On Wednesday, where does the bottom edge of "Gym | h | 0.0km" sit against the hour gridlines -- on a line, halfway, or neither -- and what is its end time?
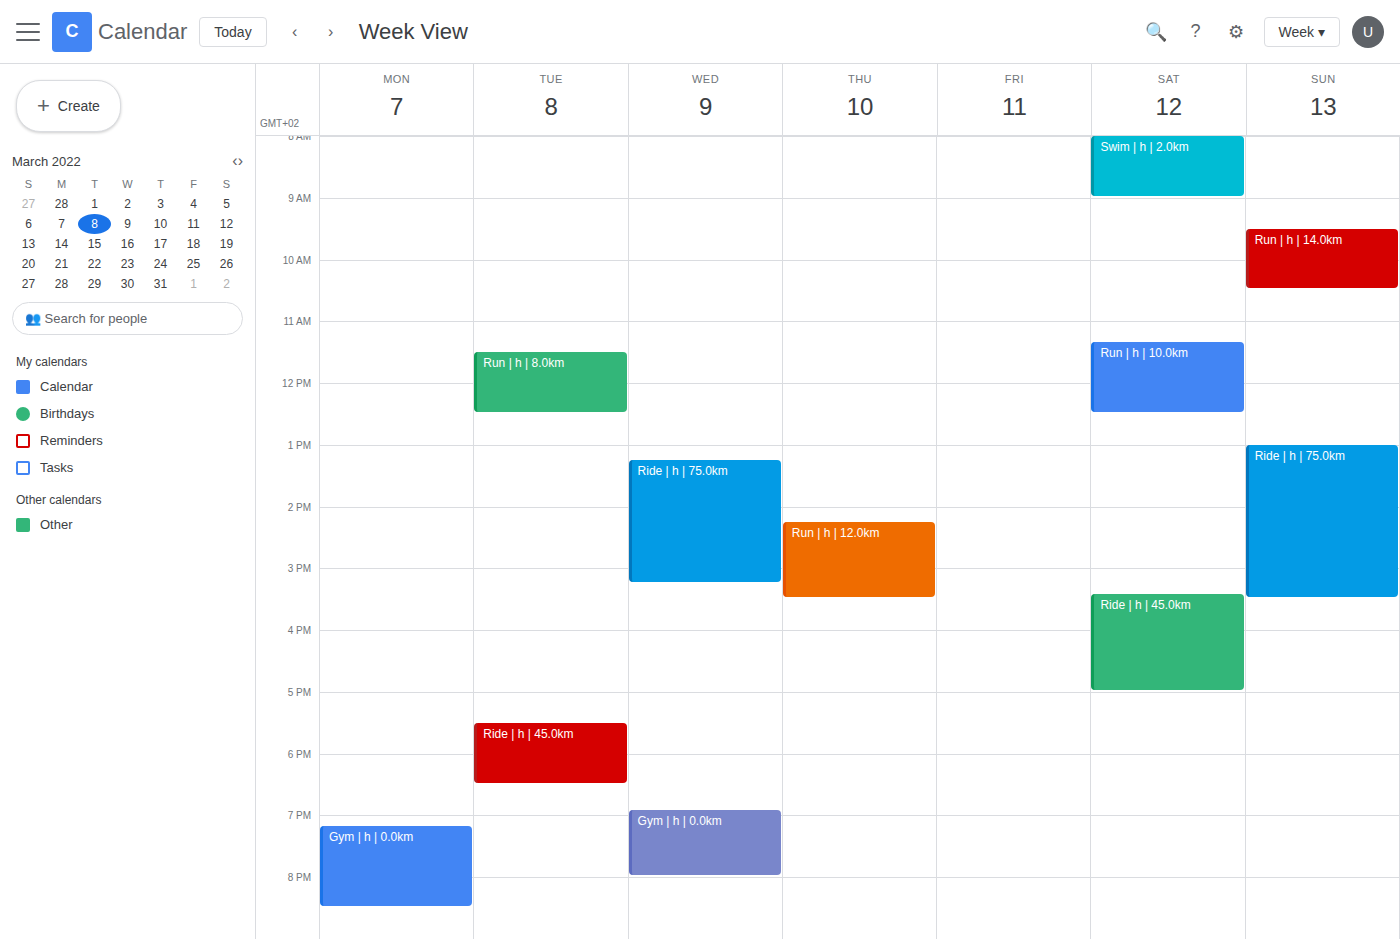
8:00 PM -- exactly on the 8 PM line.